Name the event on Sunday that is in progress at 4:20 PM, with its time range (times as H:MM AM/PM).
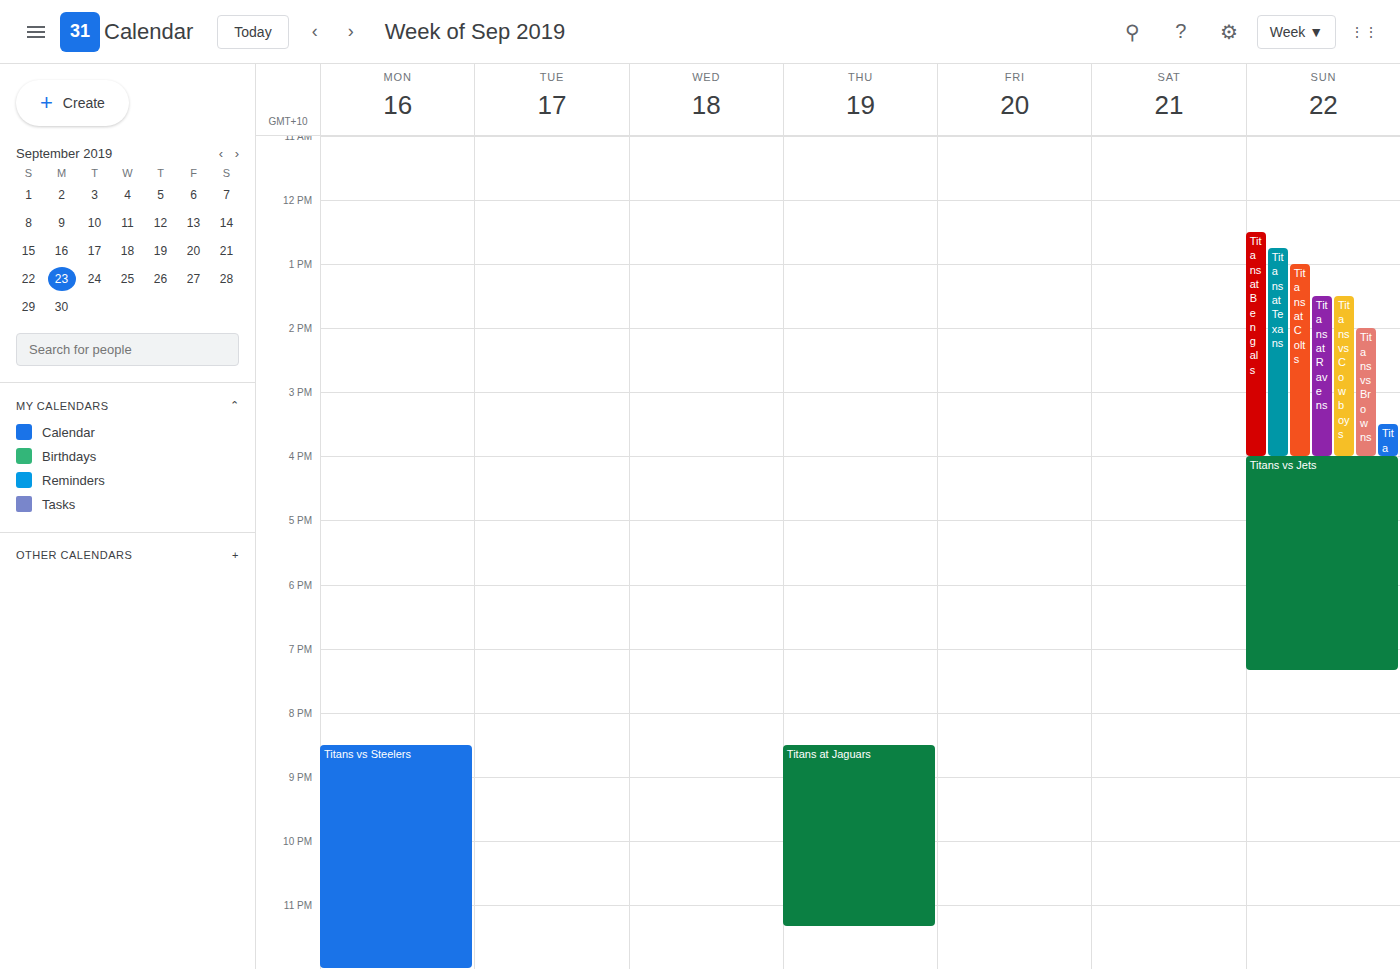
"Titans vs Jets", 4:00 PM to 7:20 PM